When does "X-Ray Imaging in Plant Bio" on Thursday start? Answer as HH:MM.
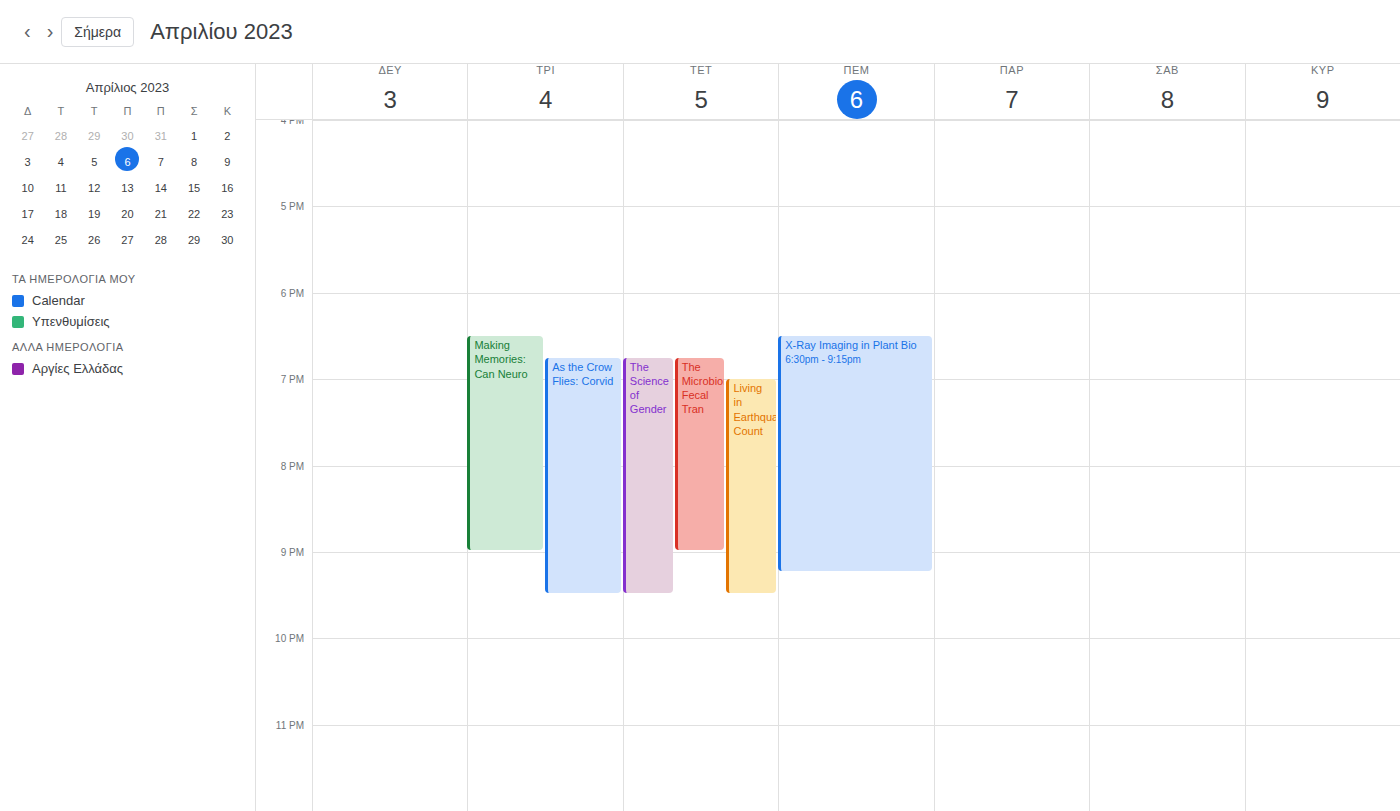
18:30